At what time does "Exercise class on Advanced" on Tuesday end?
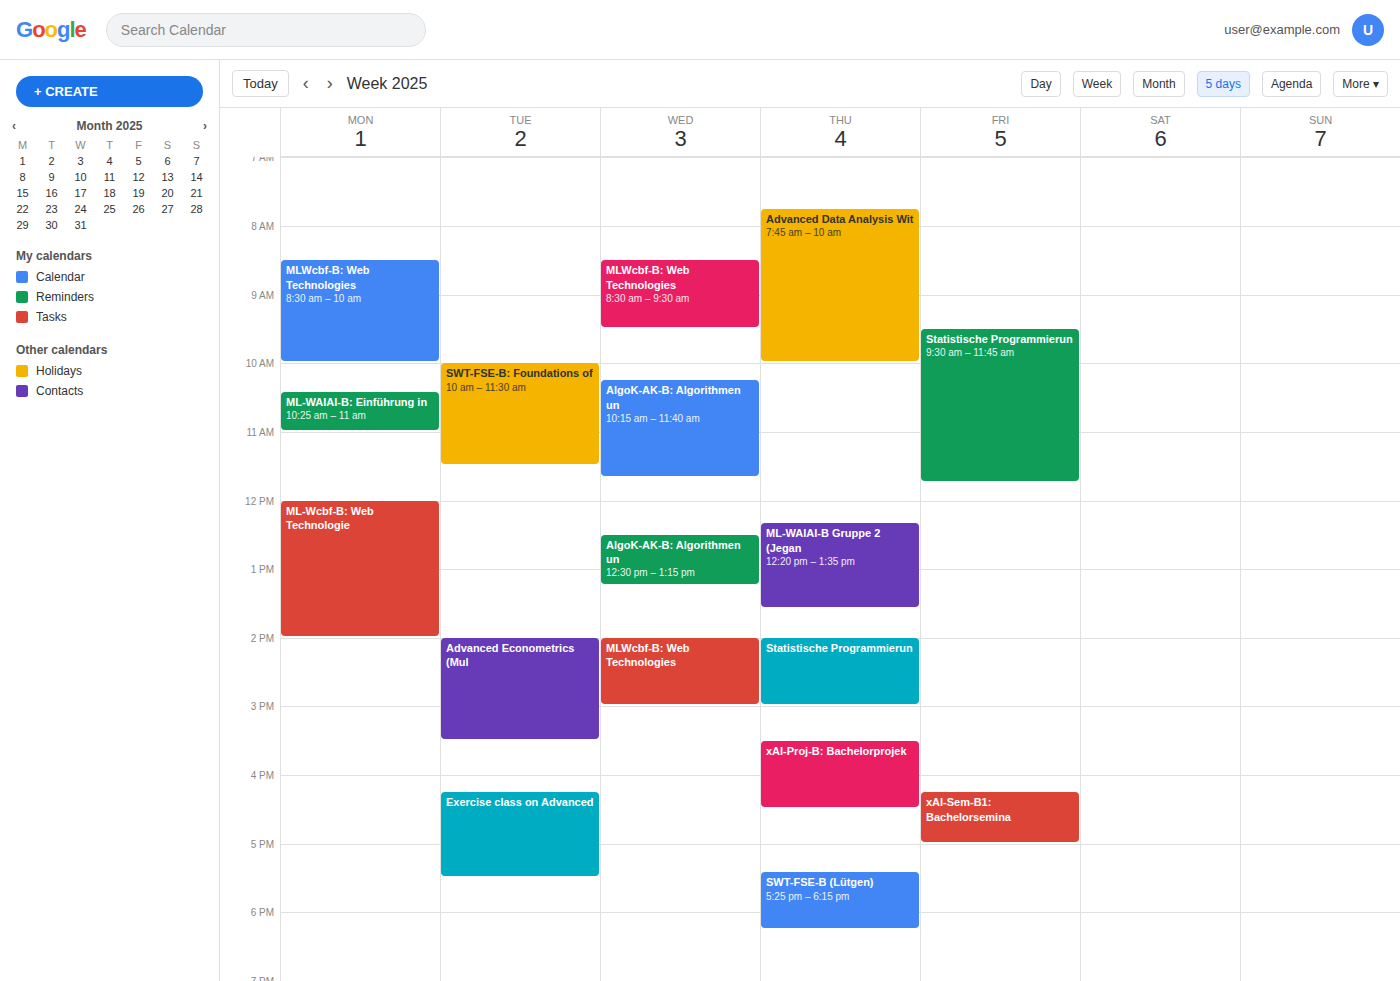
5:30 PM